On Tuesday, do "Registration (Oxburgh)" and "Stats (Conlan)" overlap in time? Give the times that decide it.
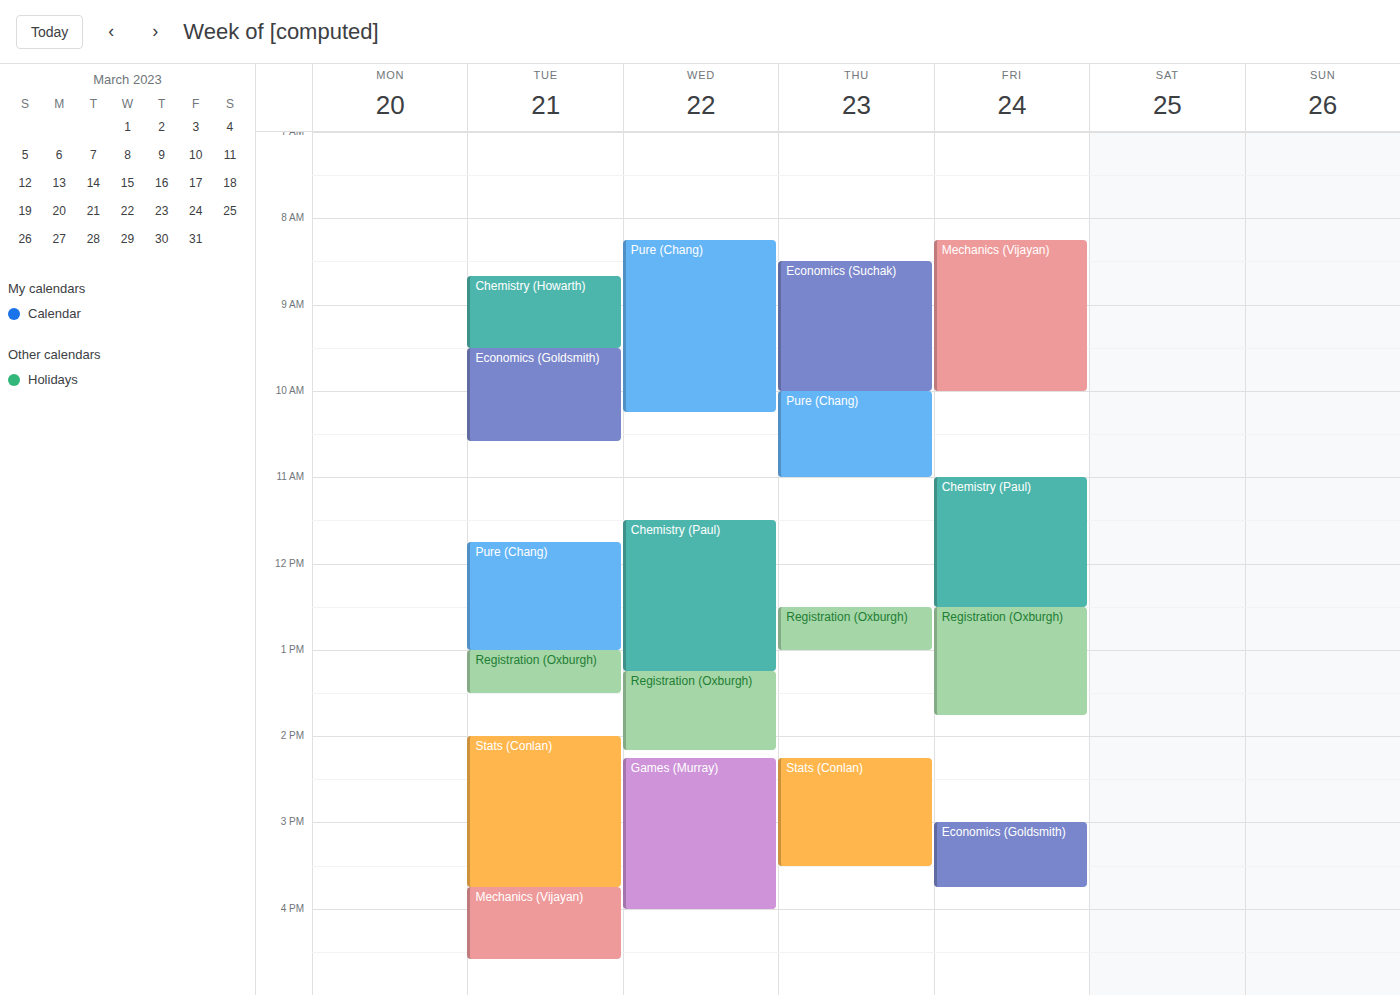
"Registration (Oxburgh)" ends at 13:30 and "Stats (Conlan)" starts at 14:00 -- no overlap.